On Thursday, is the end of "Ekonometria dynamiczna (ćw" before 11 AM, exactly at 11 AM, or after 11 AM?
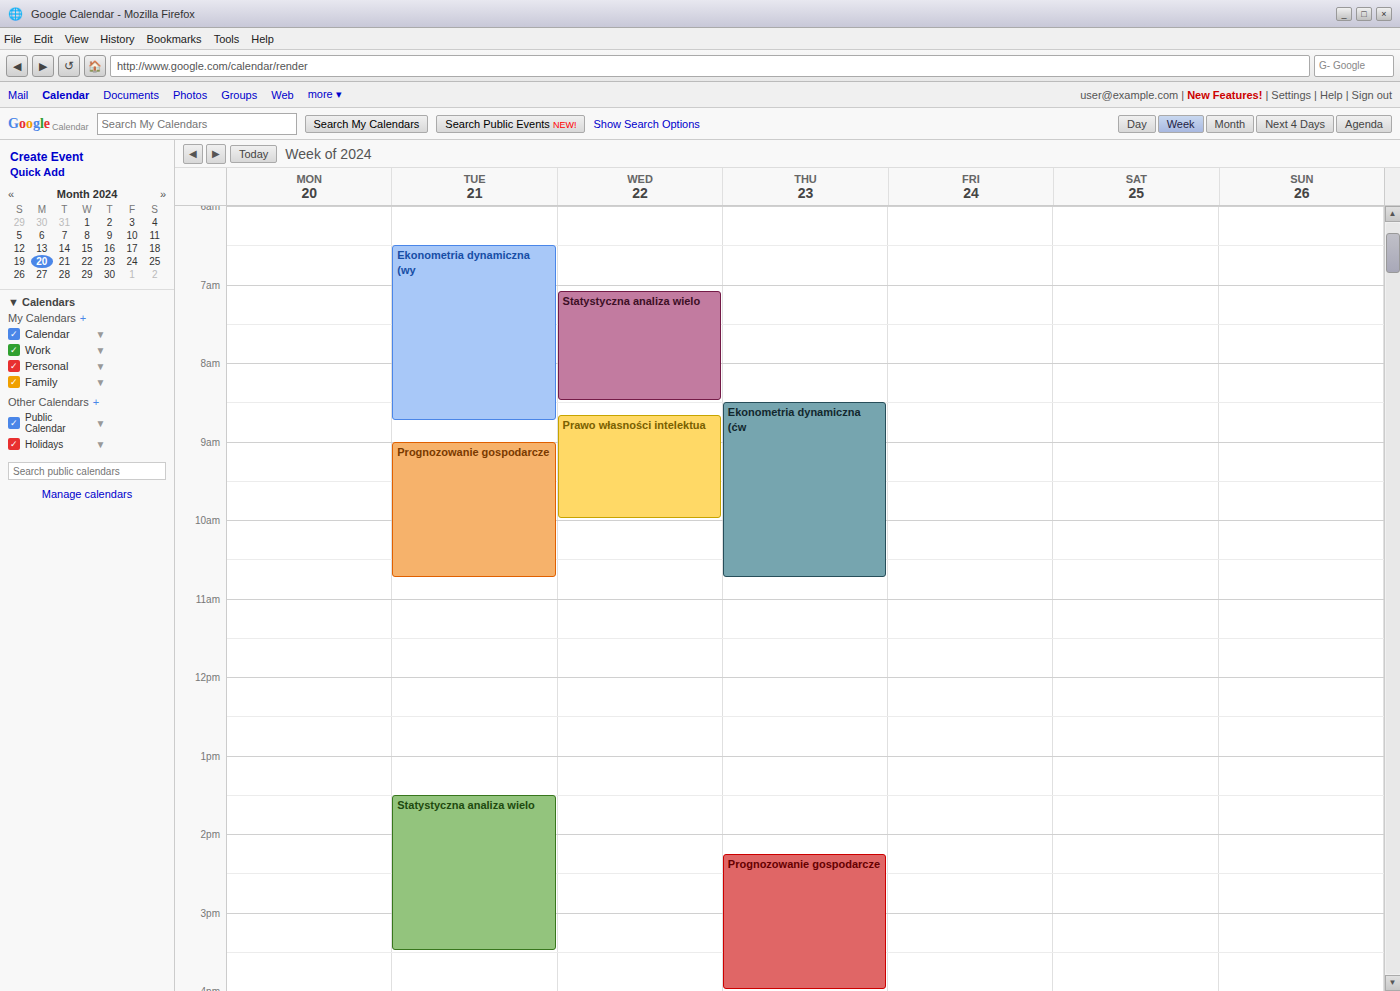
10:45 AM -- before 11 AM, 15 minutes above the 11 AM line.